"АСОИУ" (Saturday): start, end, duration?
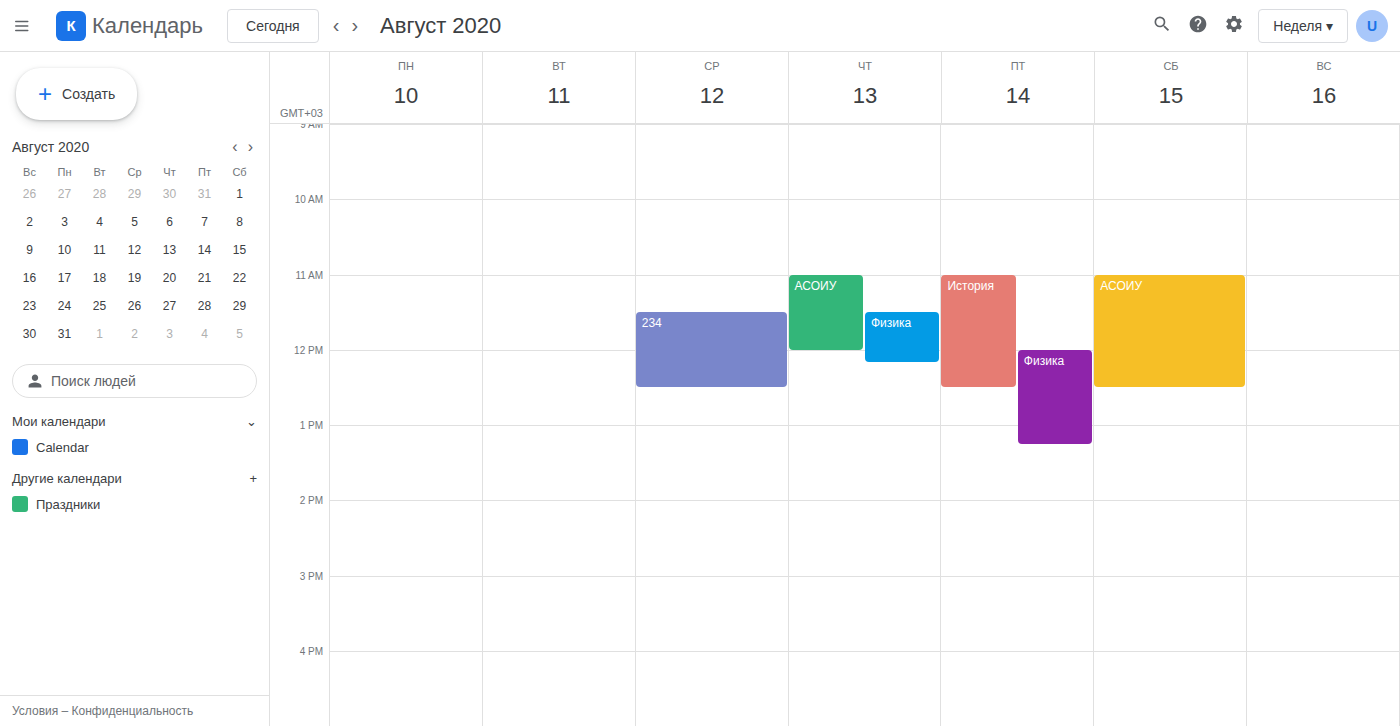
11:00 AM to 12:30 PM, 1 hour 30 minutes